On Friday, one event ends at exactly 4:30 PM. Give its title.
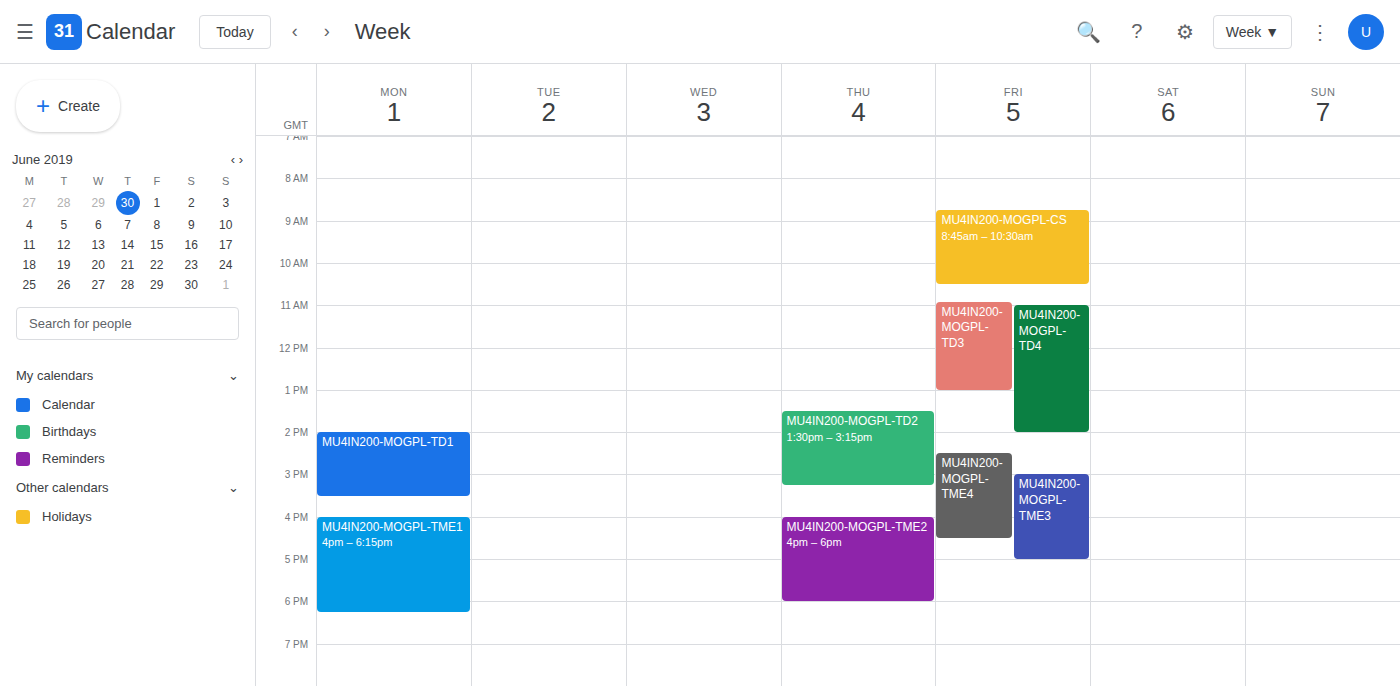
"MU4IN200-MOGPL-TME4"